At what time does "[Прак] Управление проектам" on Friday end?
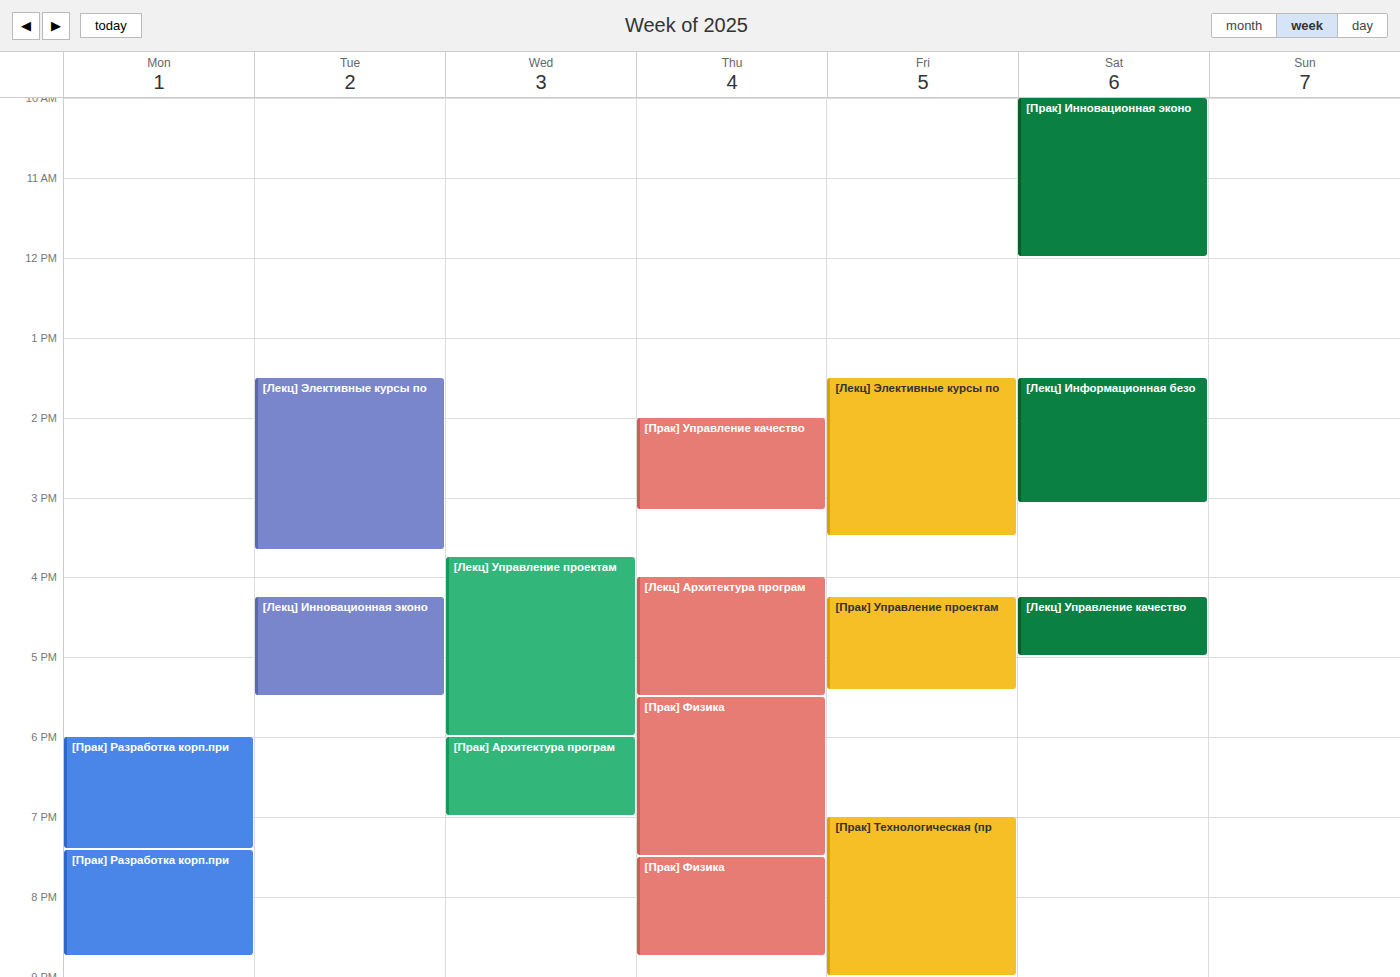
5:25 PM